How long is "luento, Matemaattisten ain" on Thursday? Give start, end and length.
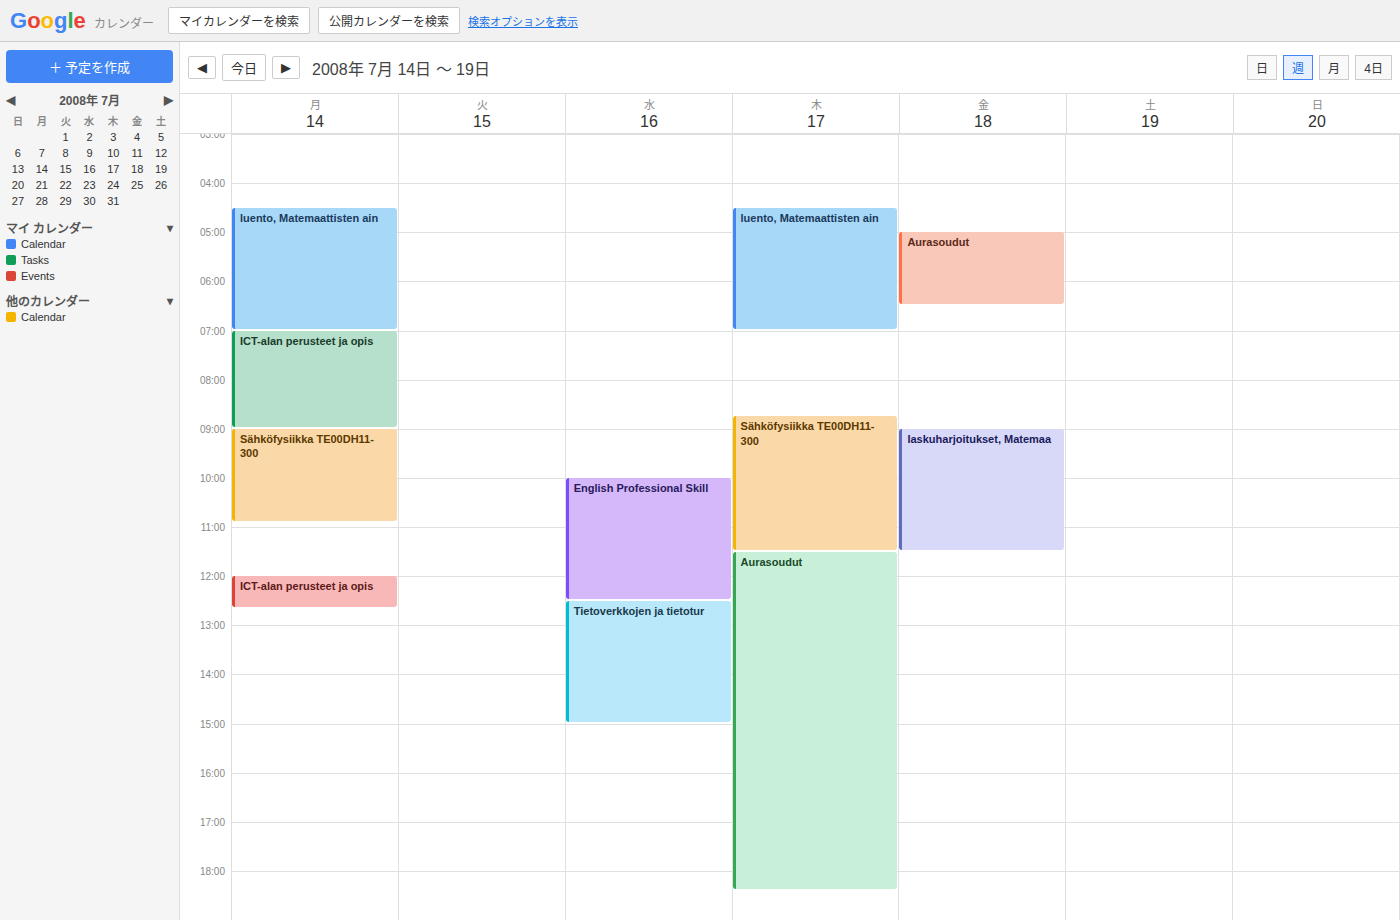
4:30 AM to 7:00 AM, 2 hours 30 minutes